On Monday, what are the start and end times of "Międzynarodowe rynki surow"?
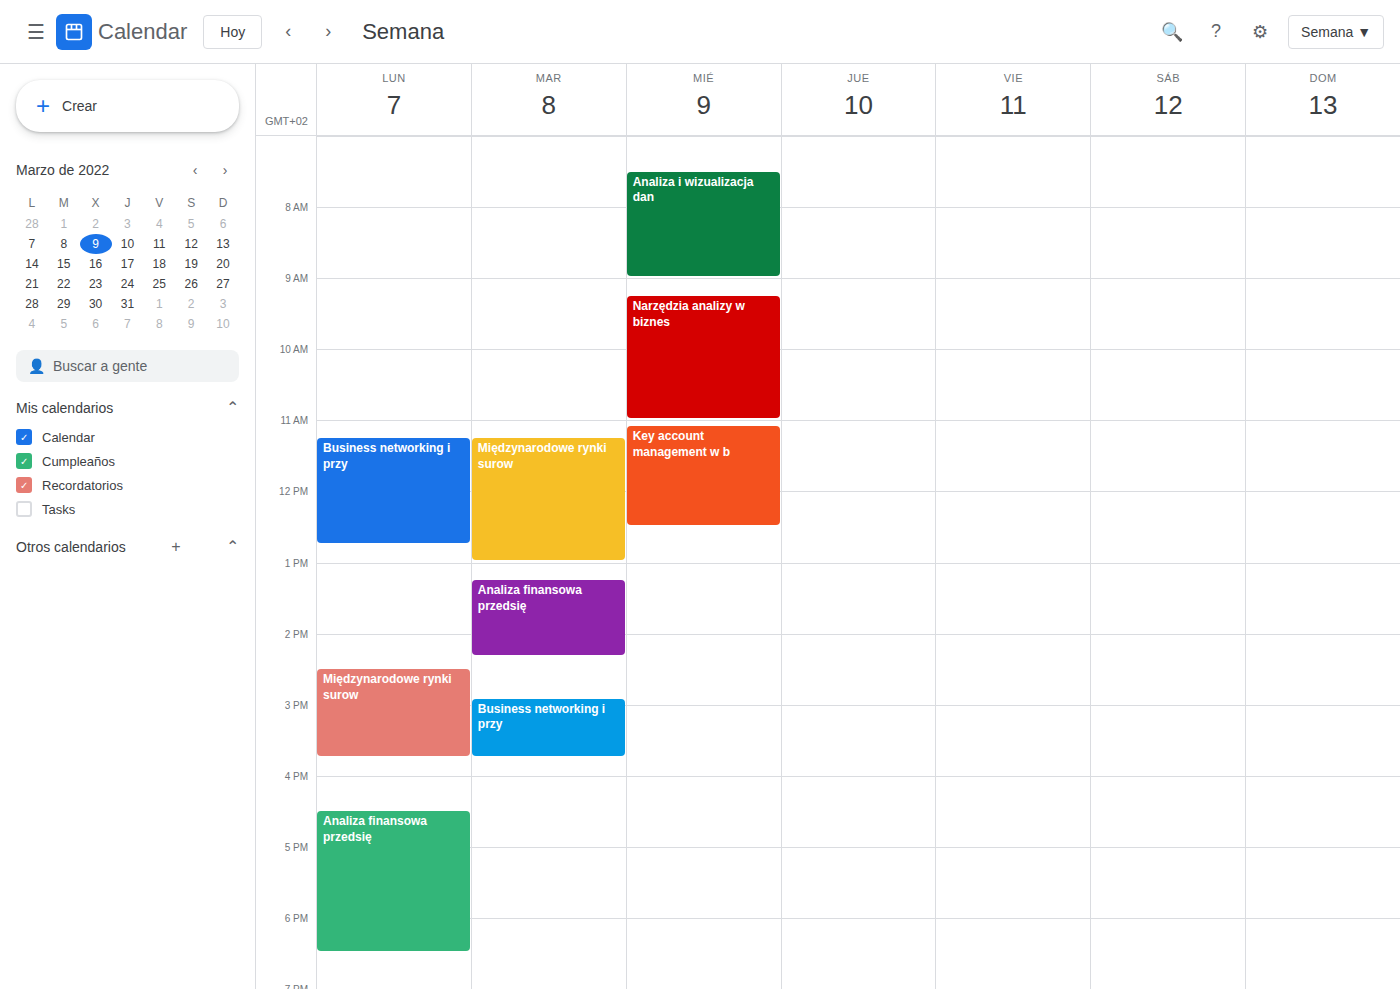
2:30 PM to 3:45 PM